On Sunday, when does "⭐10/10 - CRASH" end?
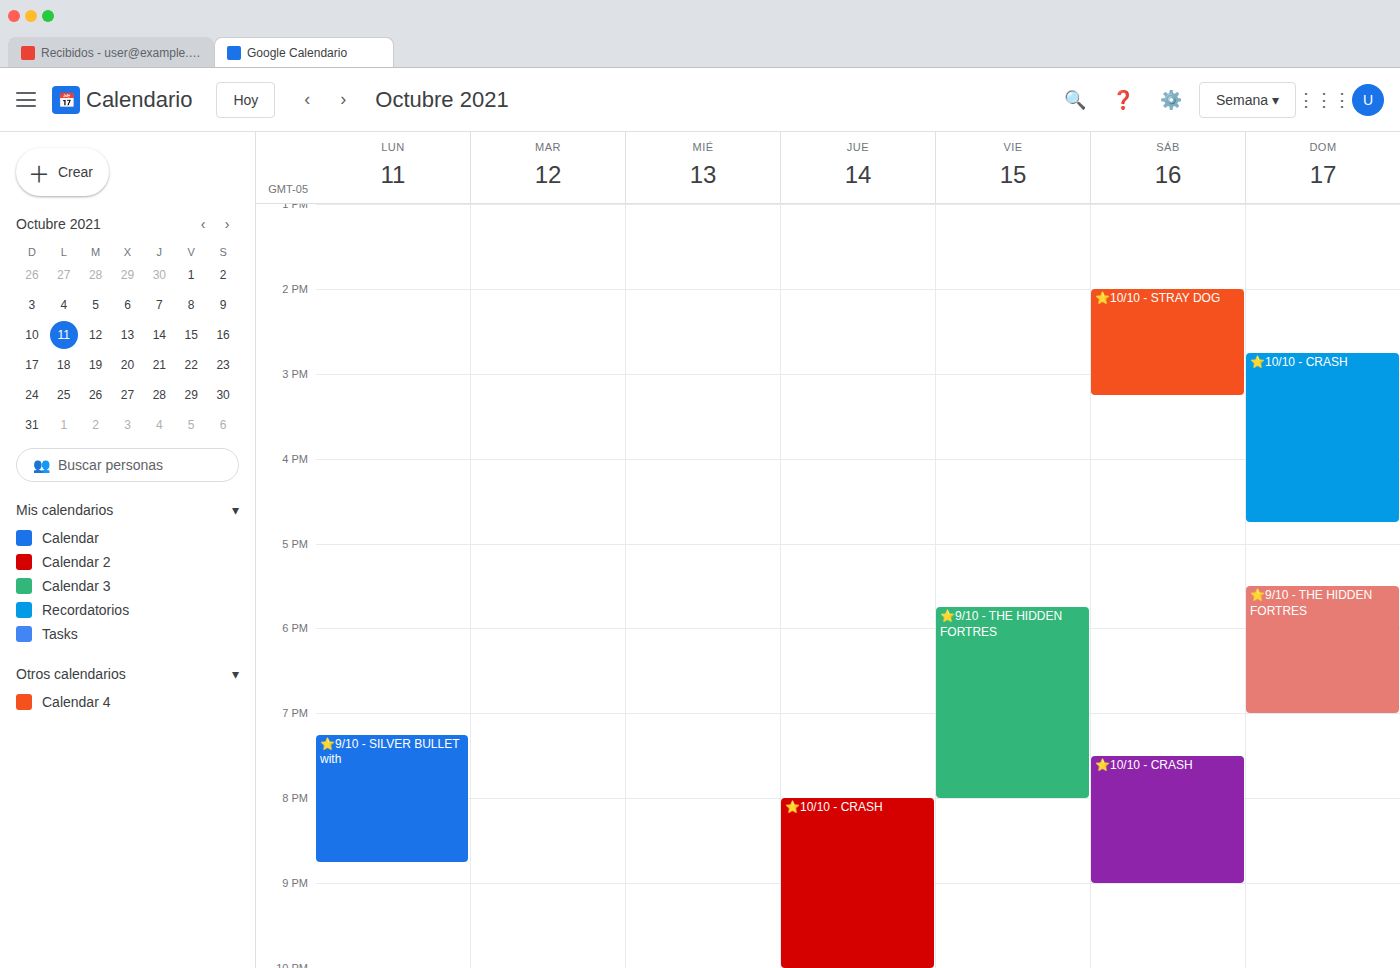
16:45